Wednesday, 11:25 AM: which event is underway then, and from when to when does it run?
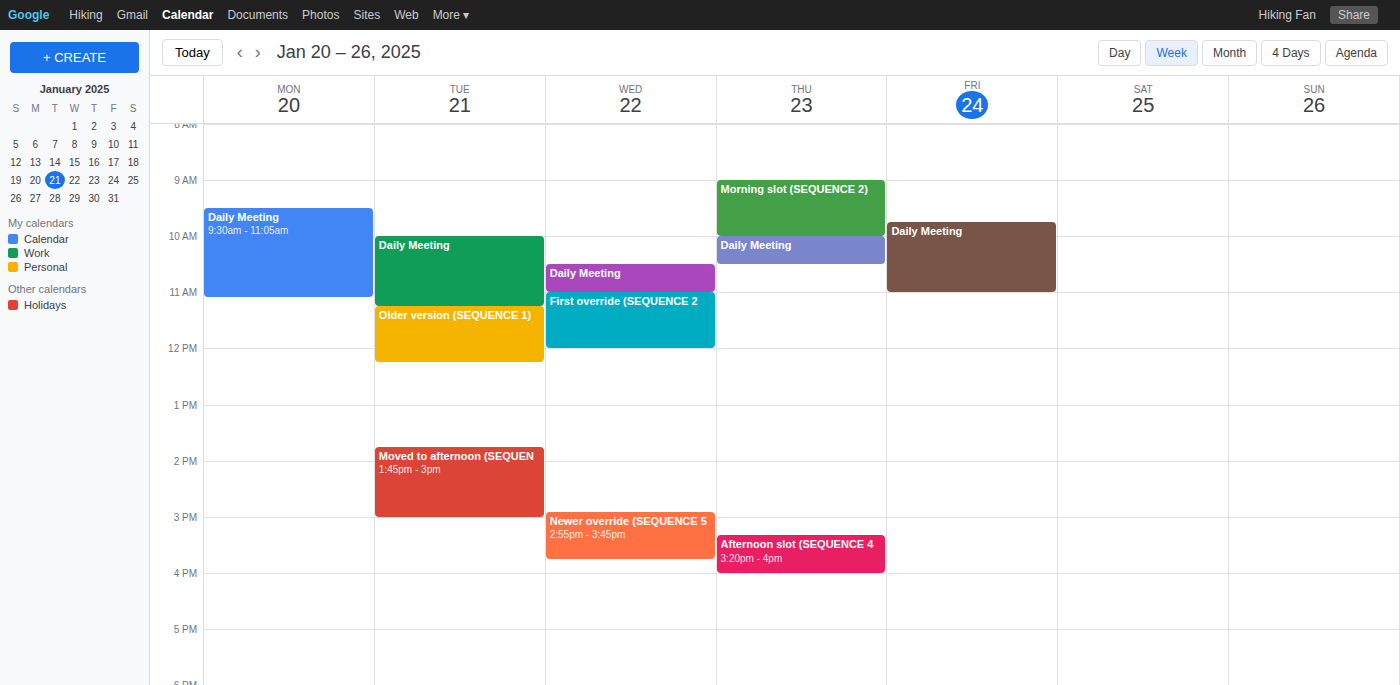
"First override (SEQUENCE 2", 11:00 AM to 12:00 PM